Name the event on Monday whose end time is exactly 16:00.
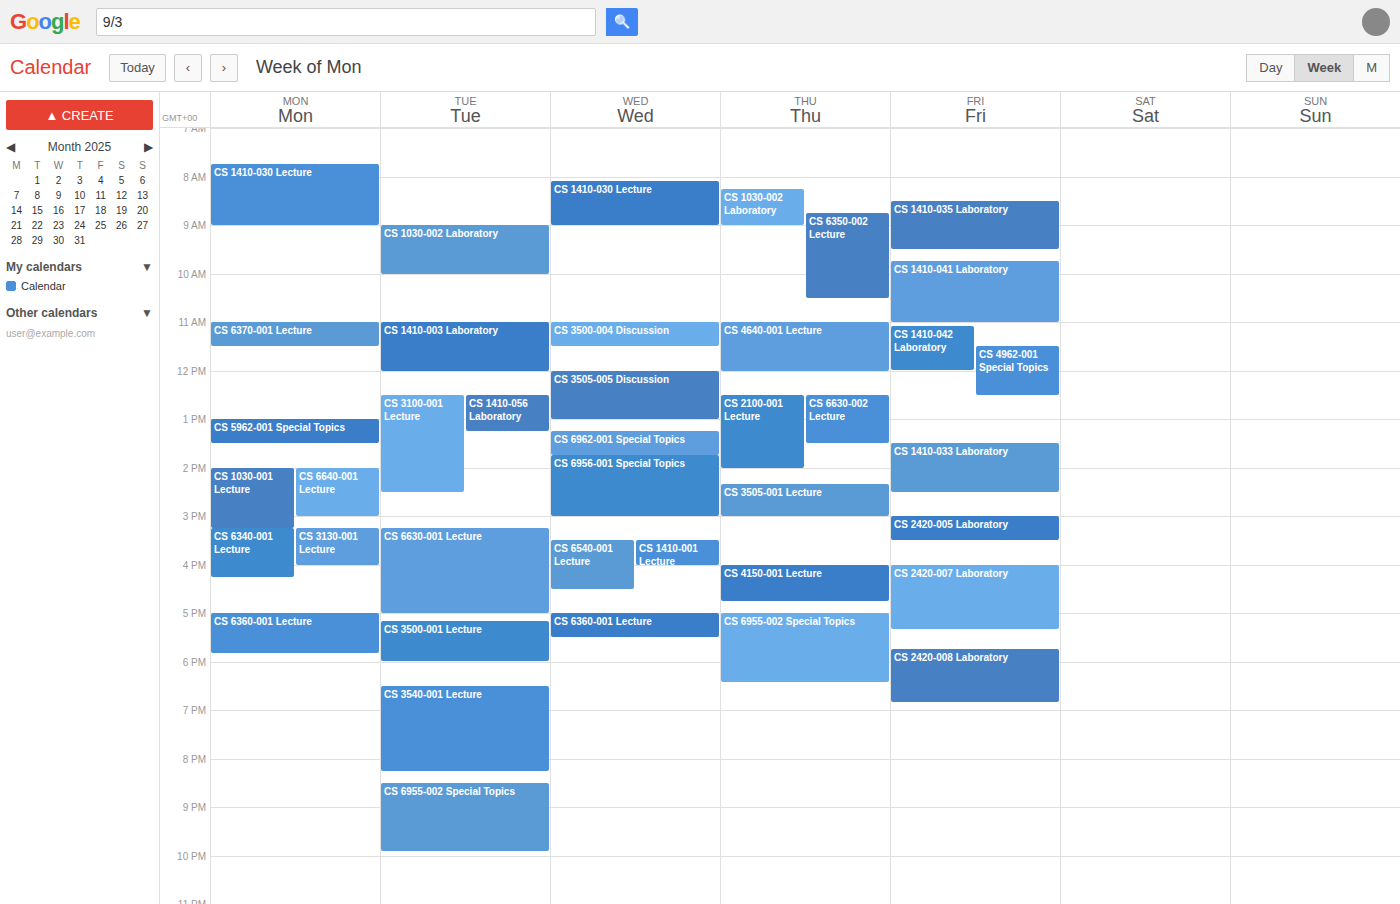
"CS 3130-001 Lecture"